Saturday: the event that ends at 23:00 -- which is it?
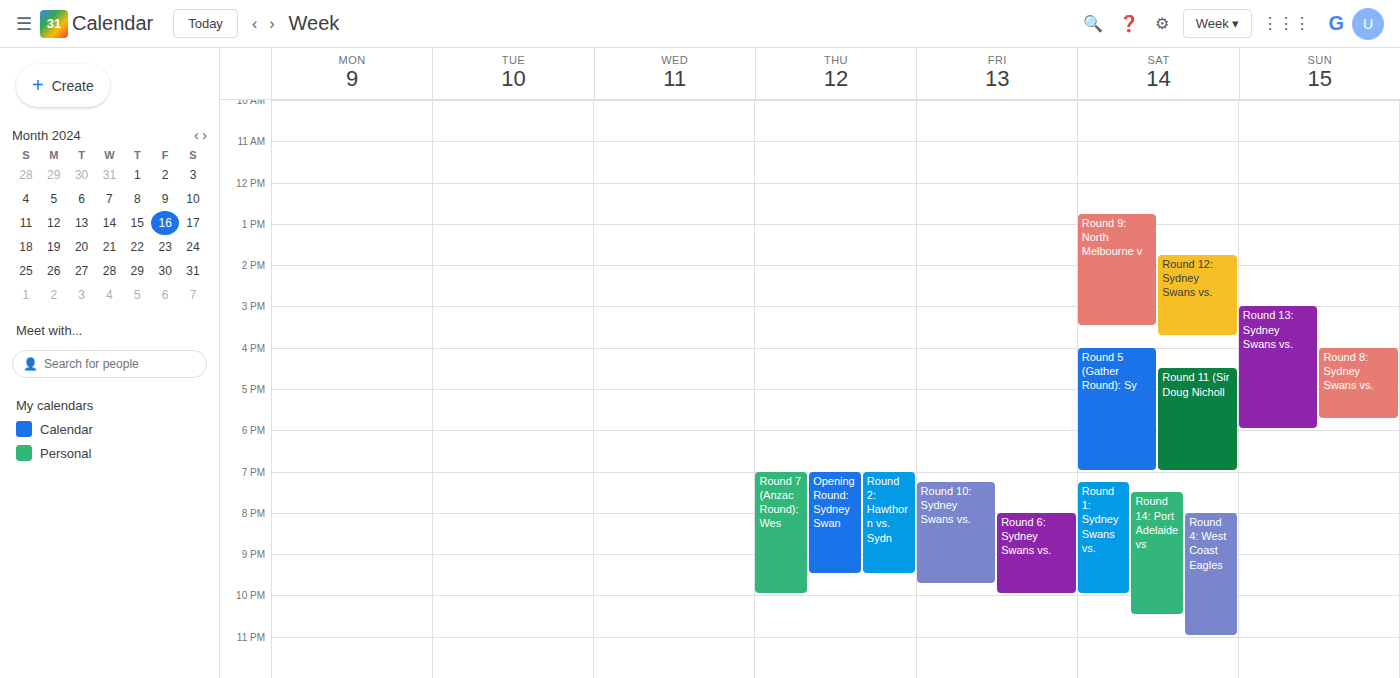
"Round 4: West Coast Eagles"